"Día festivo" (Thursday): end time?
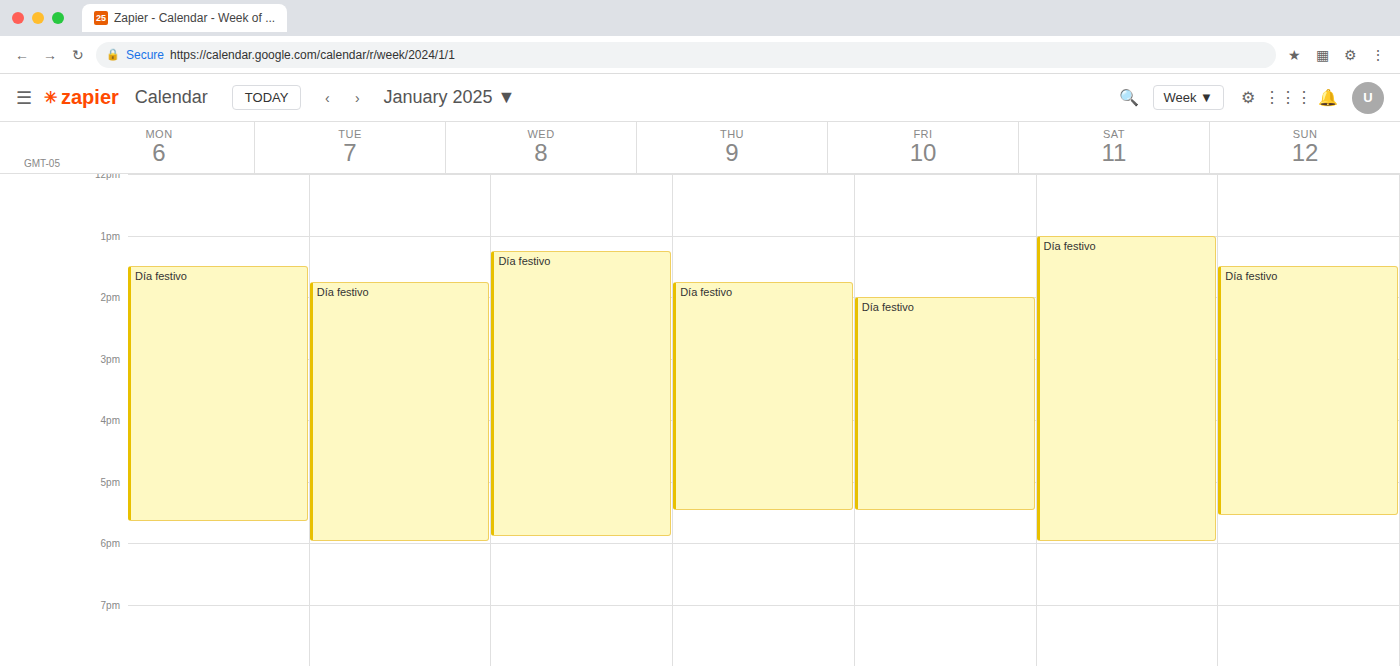
5:30 PM